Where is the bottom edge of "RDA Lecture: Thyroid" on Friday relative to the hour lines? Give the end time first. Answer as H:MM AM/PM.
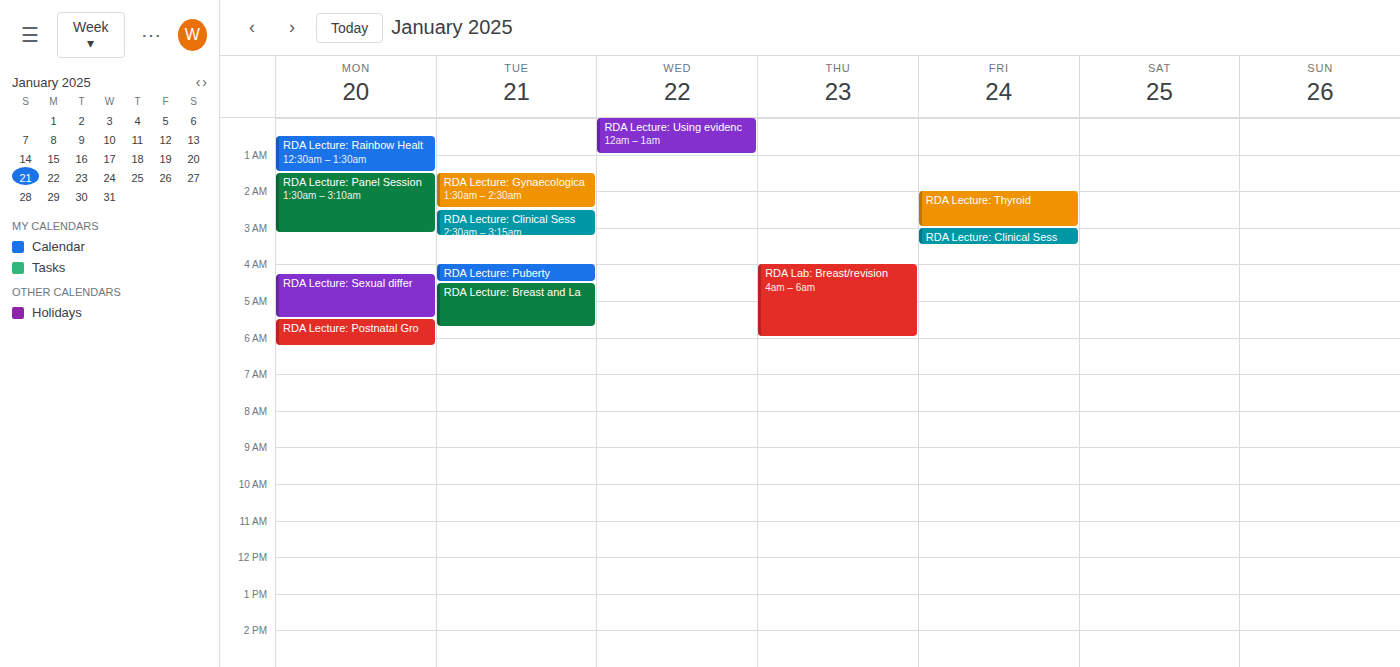
3:00 AM -- exactly on the 3 AM line.